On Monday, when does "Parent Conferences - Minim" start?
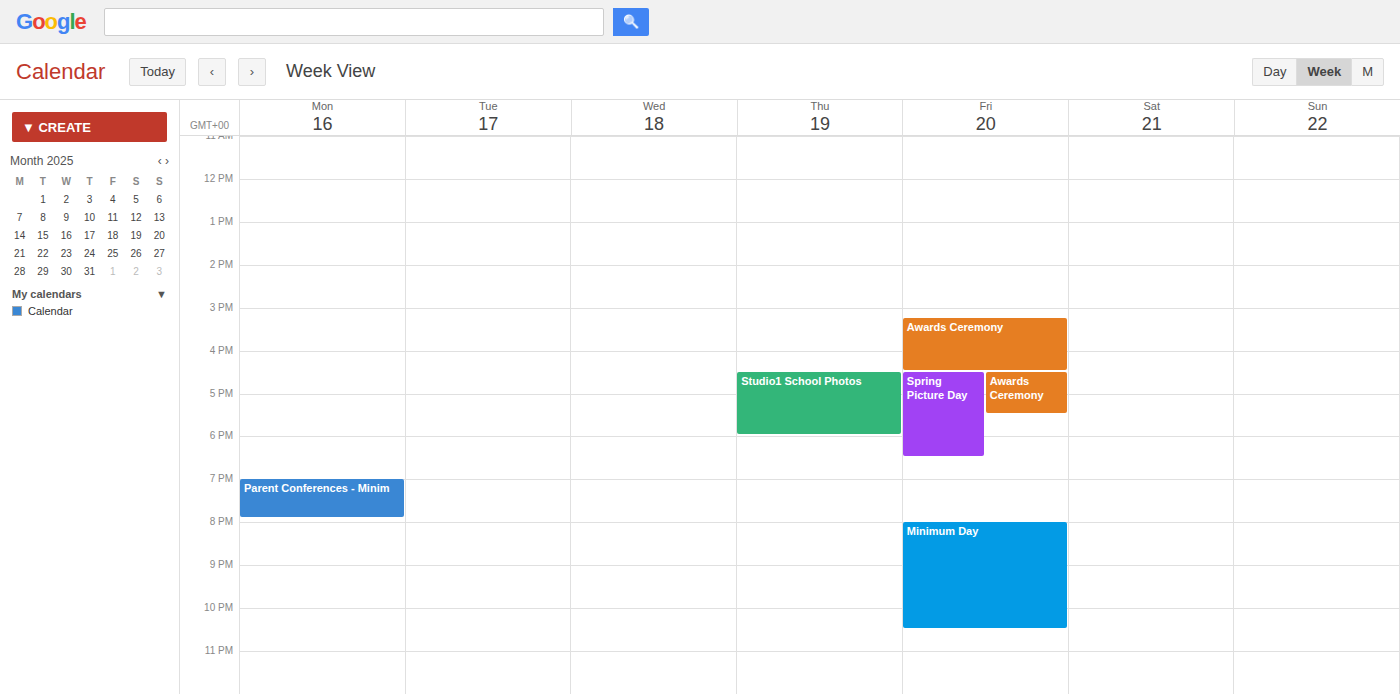
7:00 PM